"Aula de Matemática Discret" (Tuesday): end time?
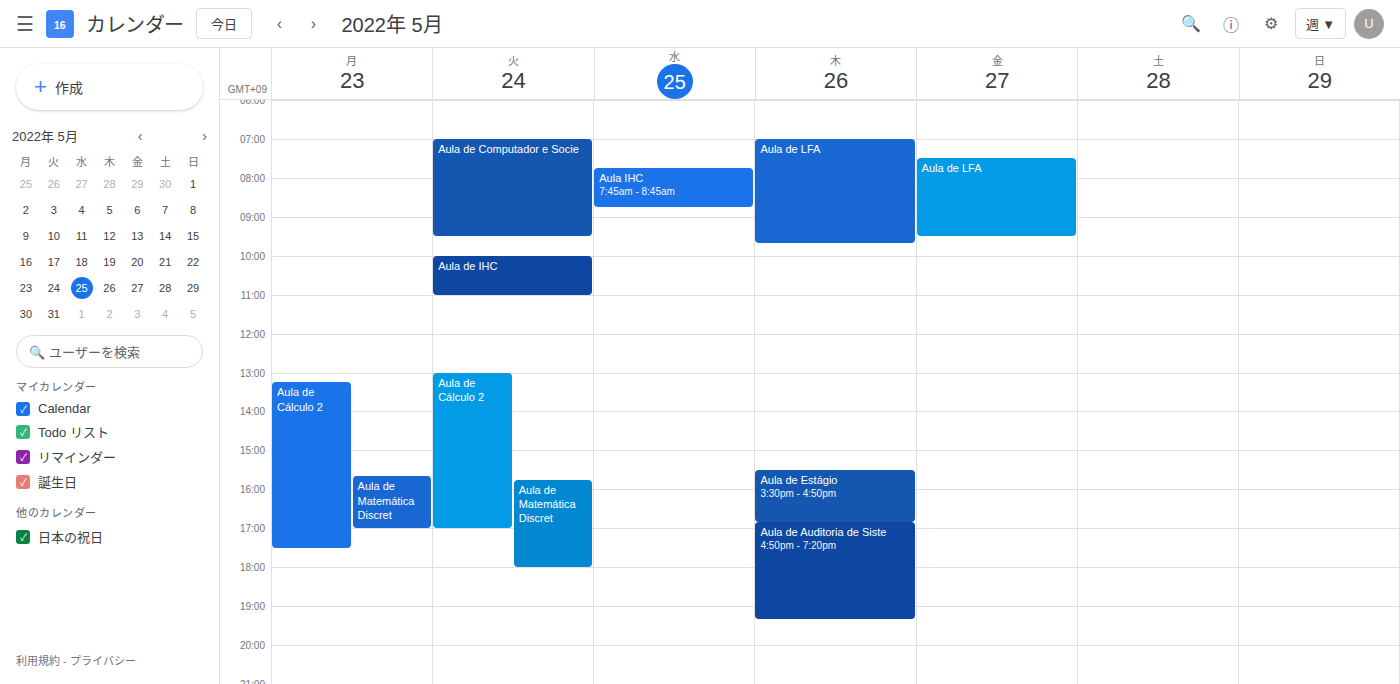
6:00 PM